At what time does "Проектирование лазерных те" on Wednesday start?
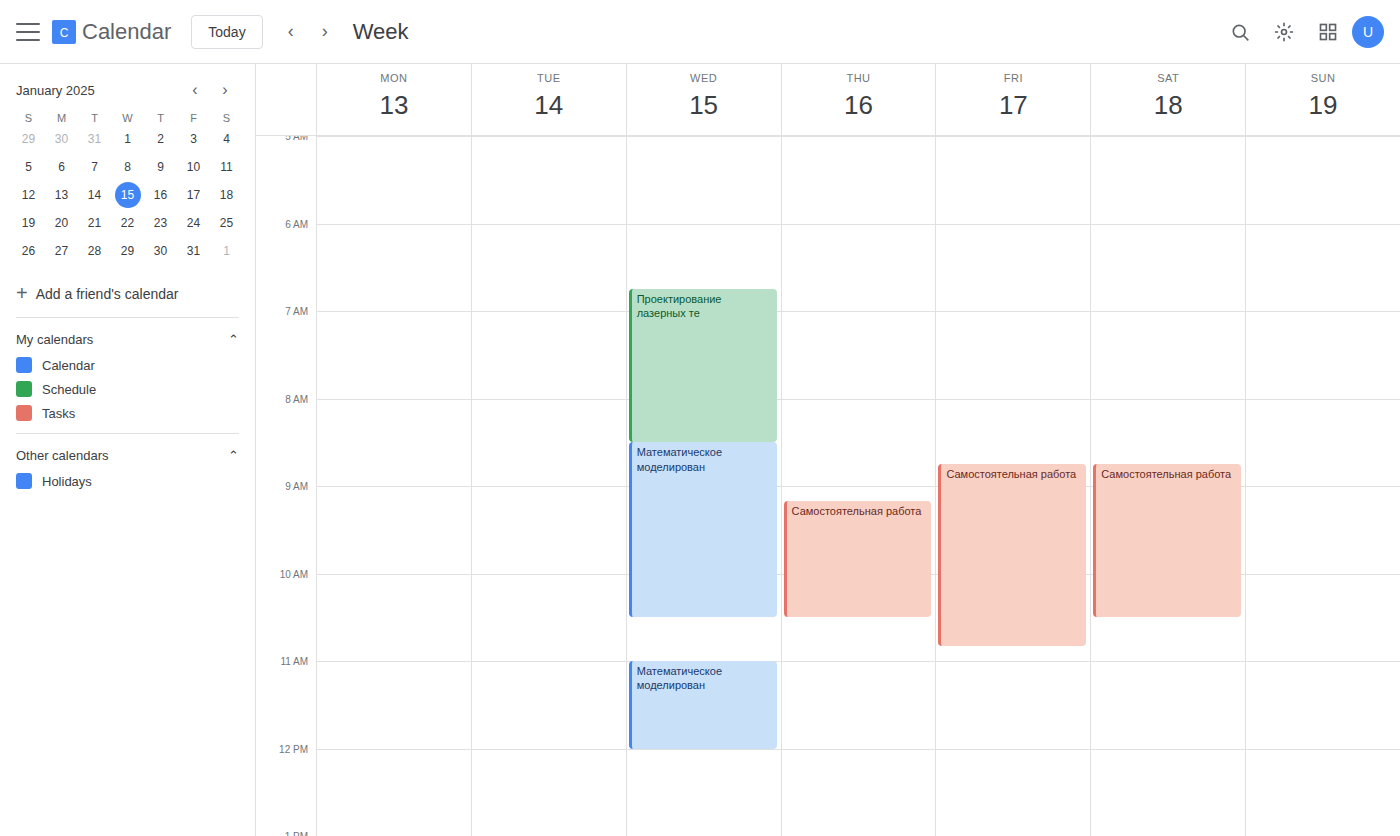
6:45 AM